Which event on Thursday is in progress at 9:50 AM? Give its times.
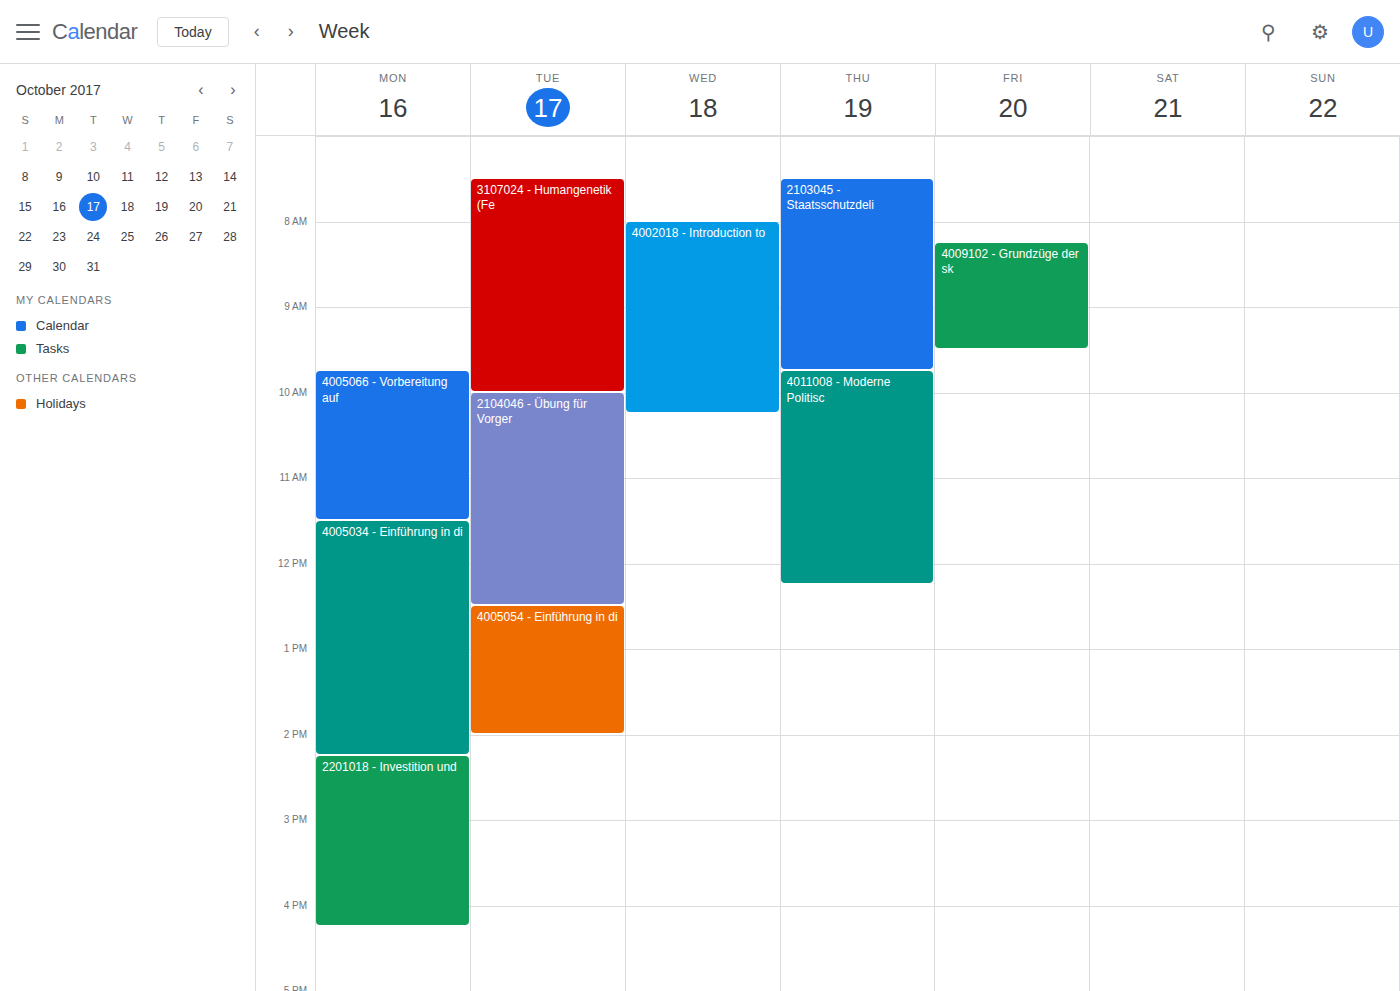
"4011008 - Moderne Politisc", 9:45 AM to 12:15 PM